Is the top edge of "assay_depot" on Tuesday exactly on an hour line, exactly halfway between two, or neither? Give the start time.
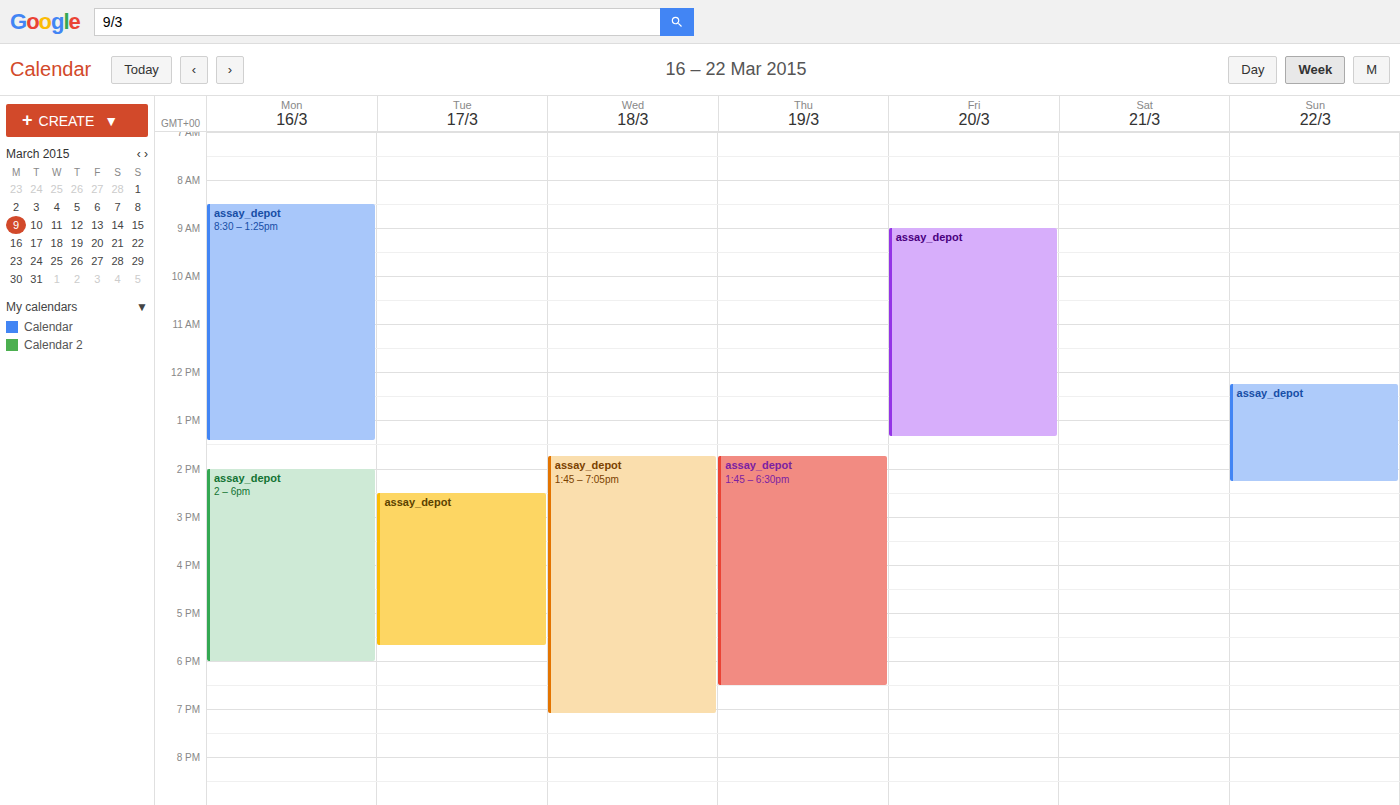
14:30 -- halfway between the 14:00 and 15:00 lines.